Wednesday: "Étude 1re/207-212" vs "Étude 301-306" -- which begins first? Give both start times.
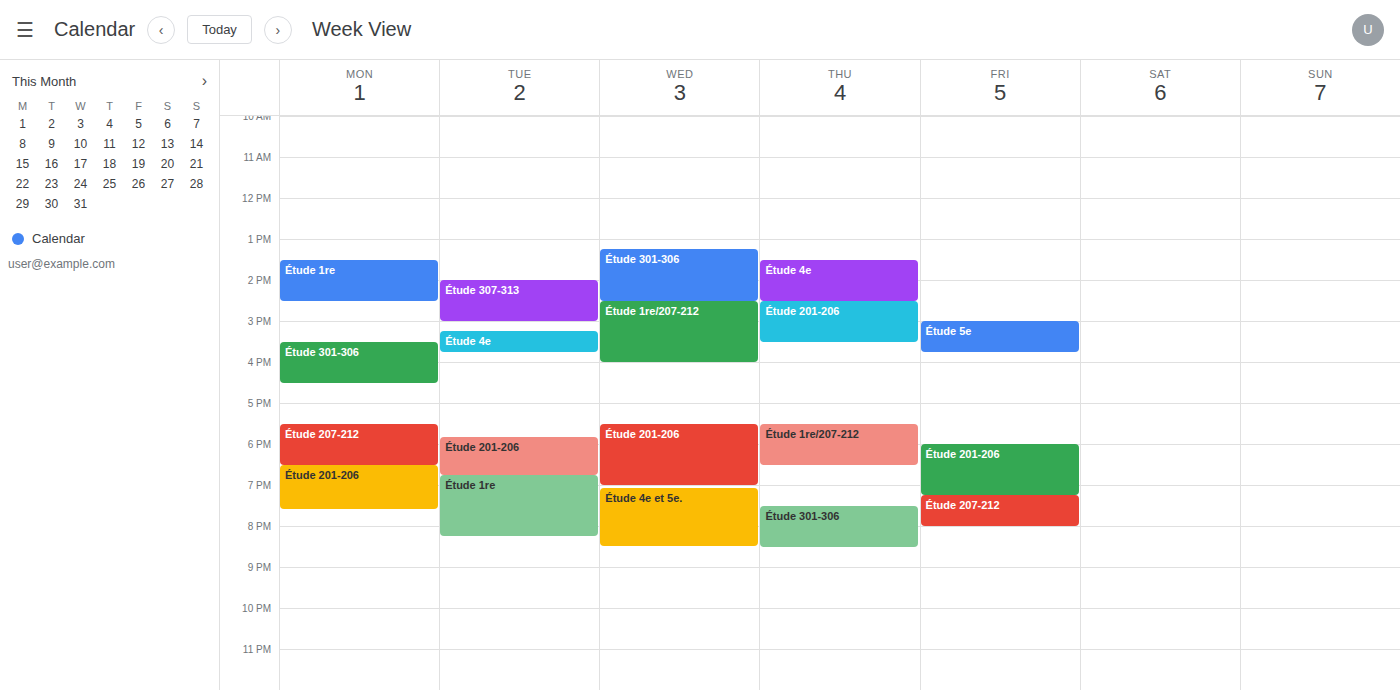
"Étude 301-306" 1:15 PM; "Étude 1re/207-212" 2:30 PM.